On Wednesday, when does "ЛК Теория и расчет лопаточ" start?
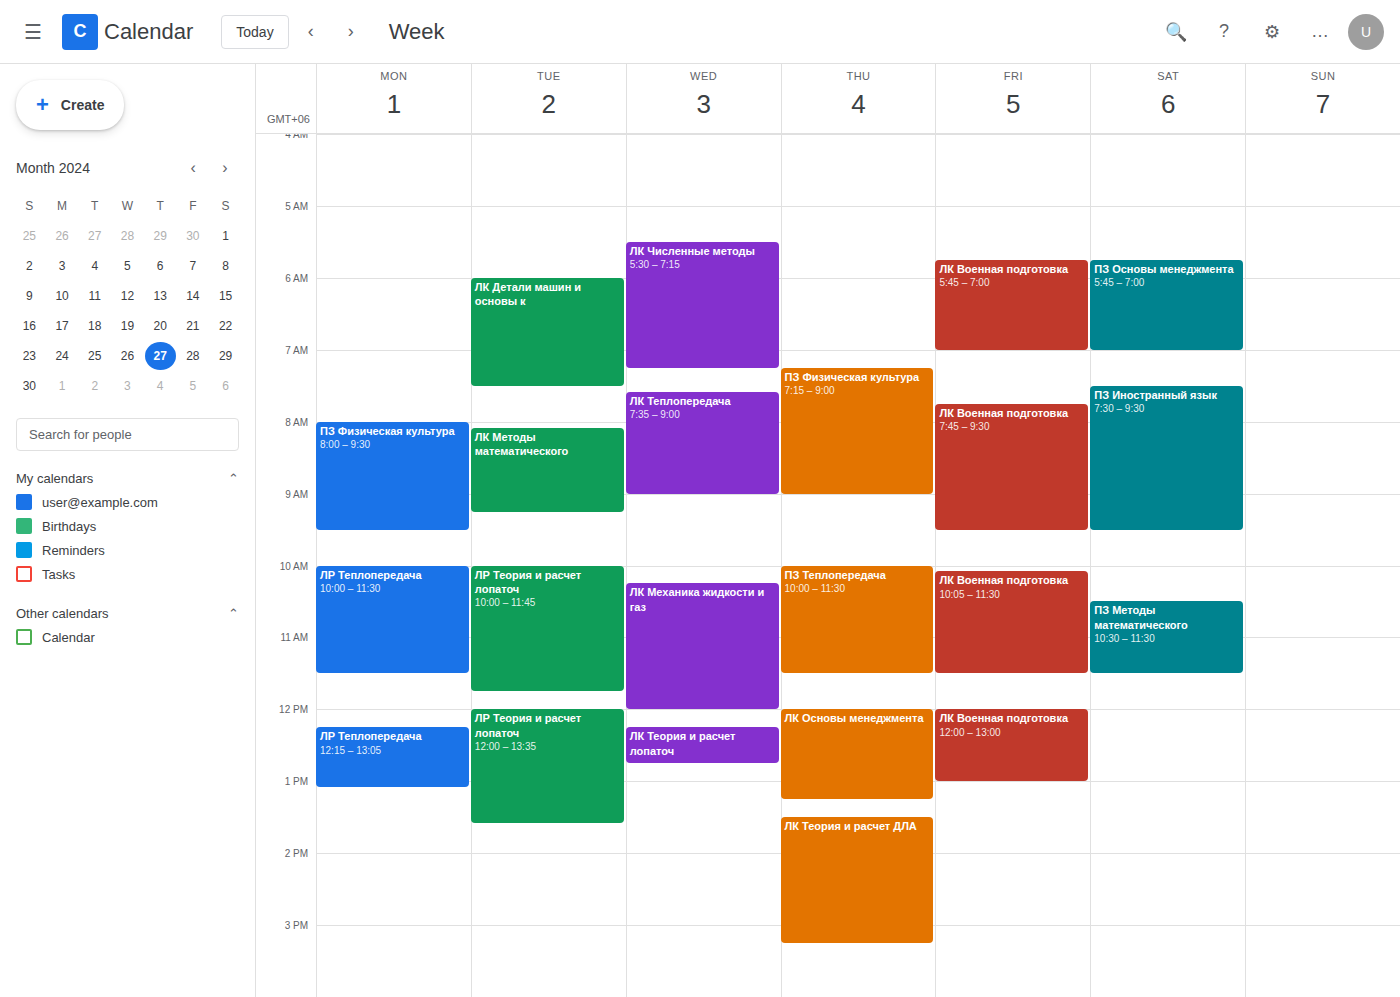
12:15 PM